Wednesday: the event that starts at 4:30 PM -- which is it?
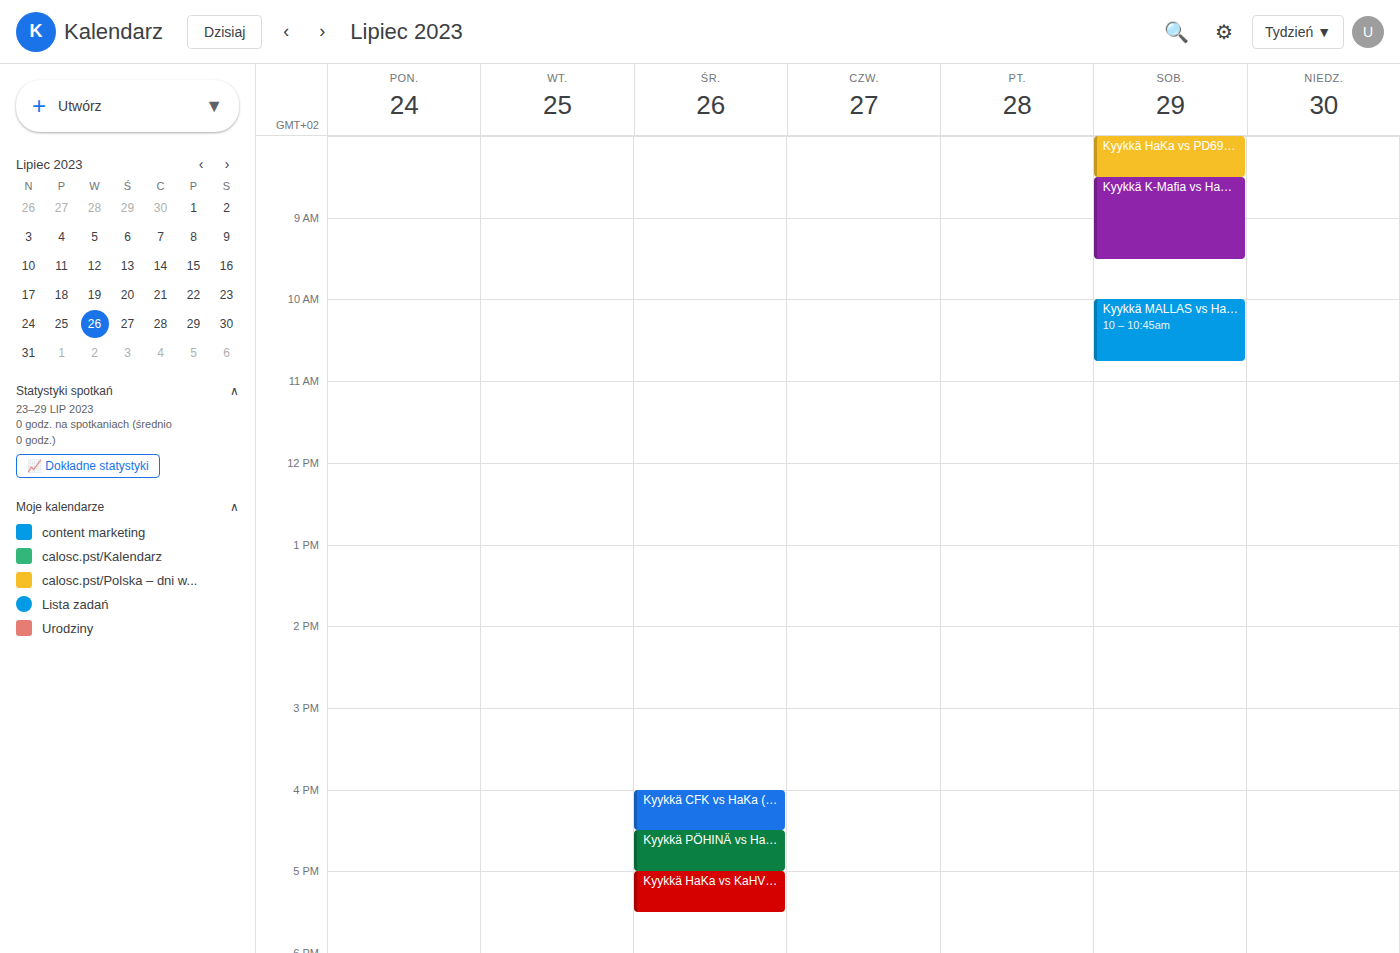
"Kyykkä PÖHINÄ vs HaKa (ken"